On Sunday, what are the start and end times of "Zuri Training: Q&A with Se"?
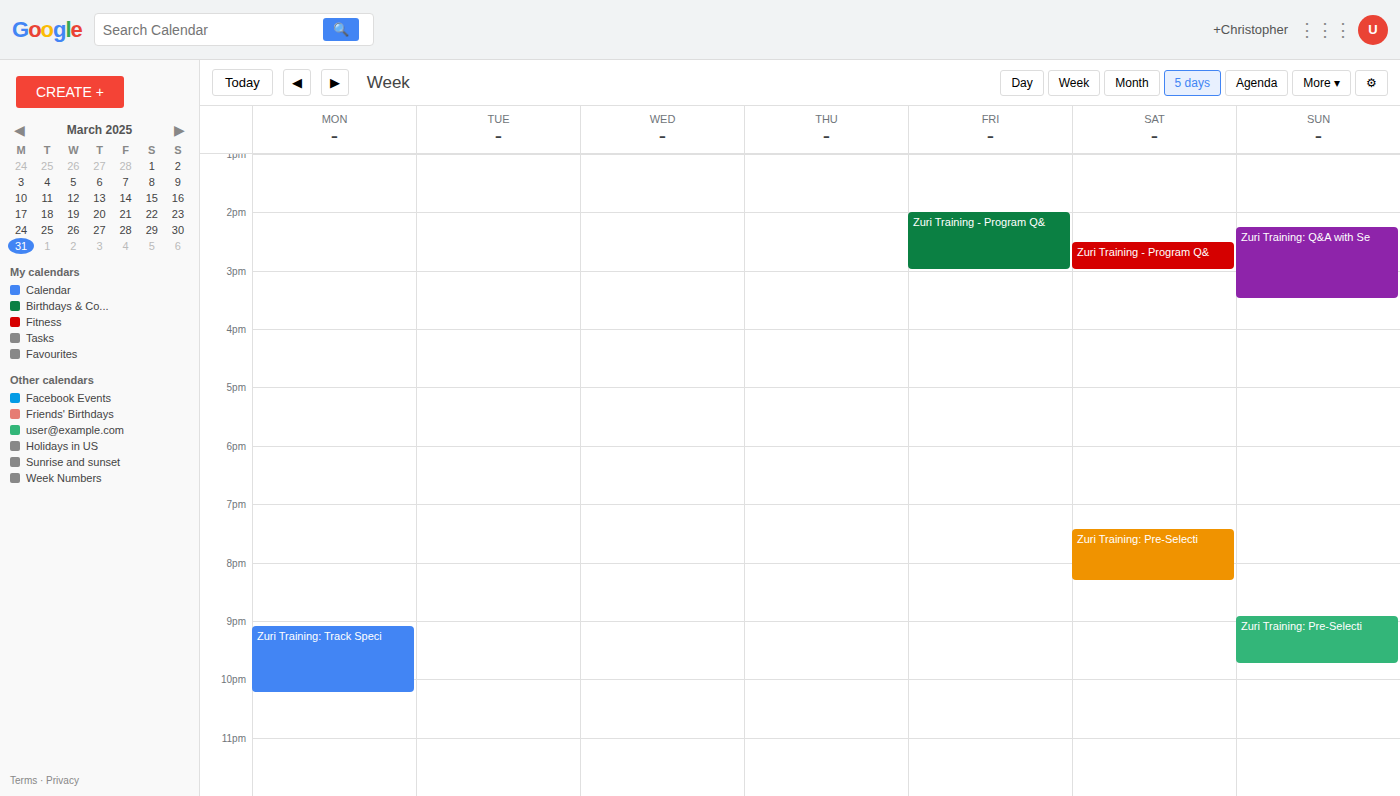
2:15 PM to 3:30 PM